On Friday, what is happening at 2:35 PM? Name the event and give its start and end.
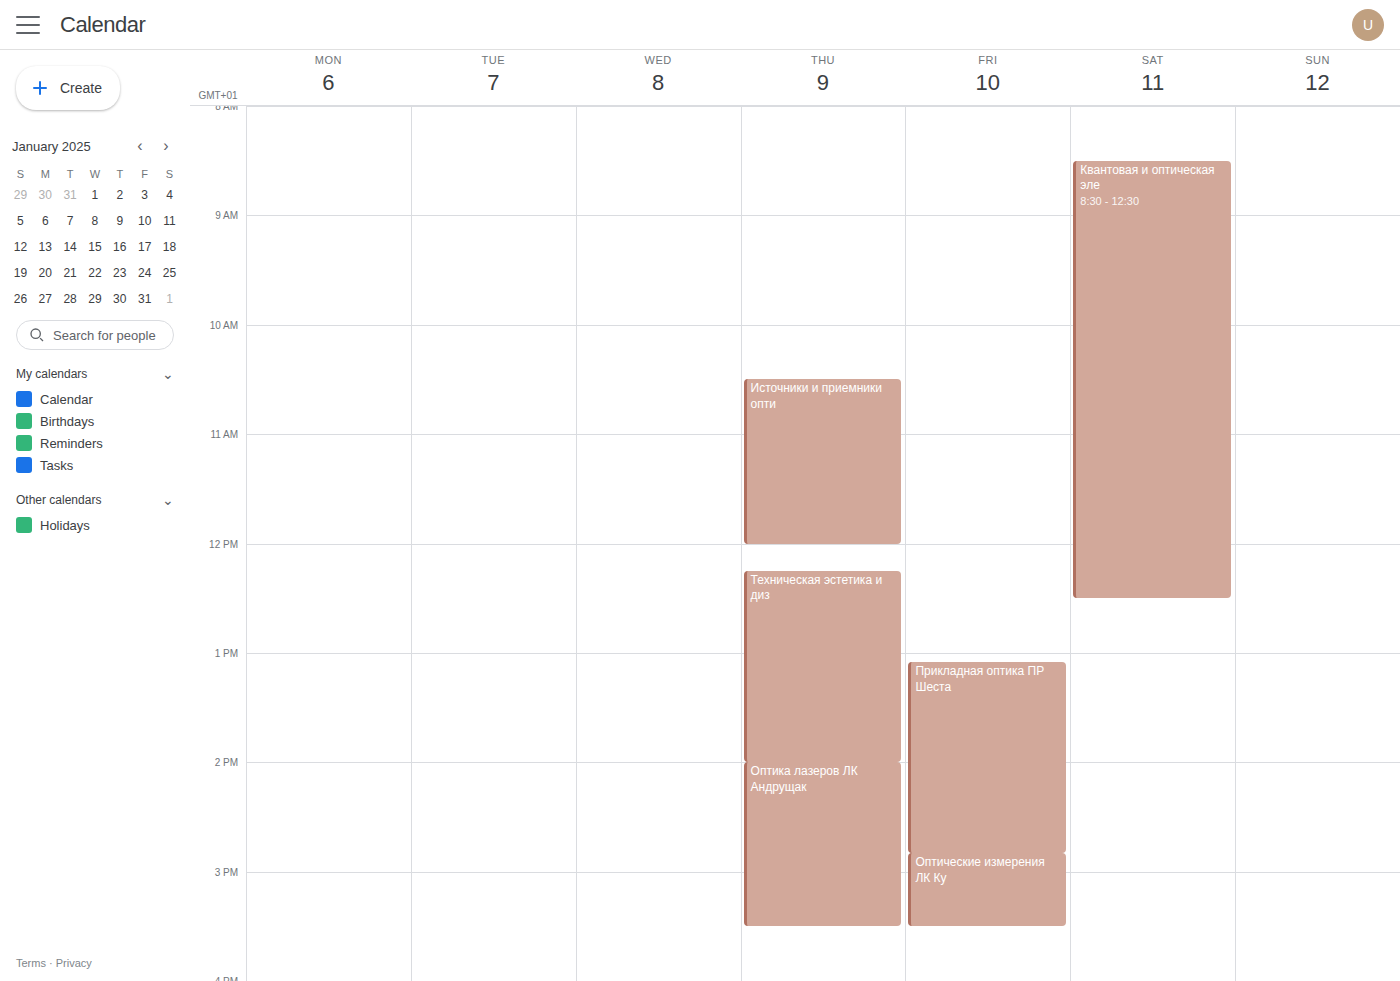
"Прикладная оптика ПР Шеста", 1:05 PM to 2:50 PM